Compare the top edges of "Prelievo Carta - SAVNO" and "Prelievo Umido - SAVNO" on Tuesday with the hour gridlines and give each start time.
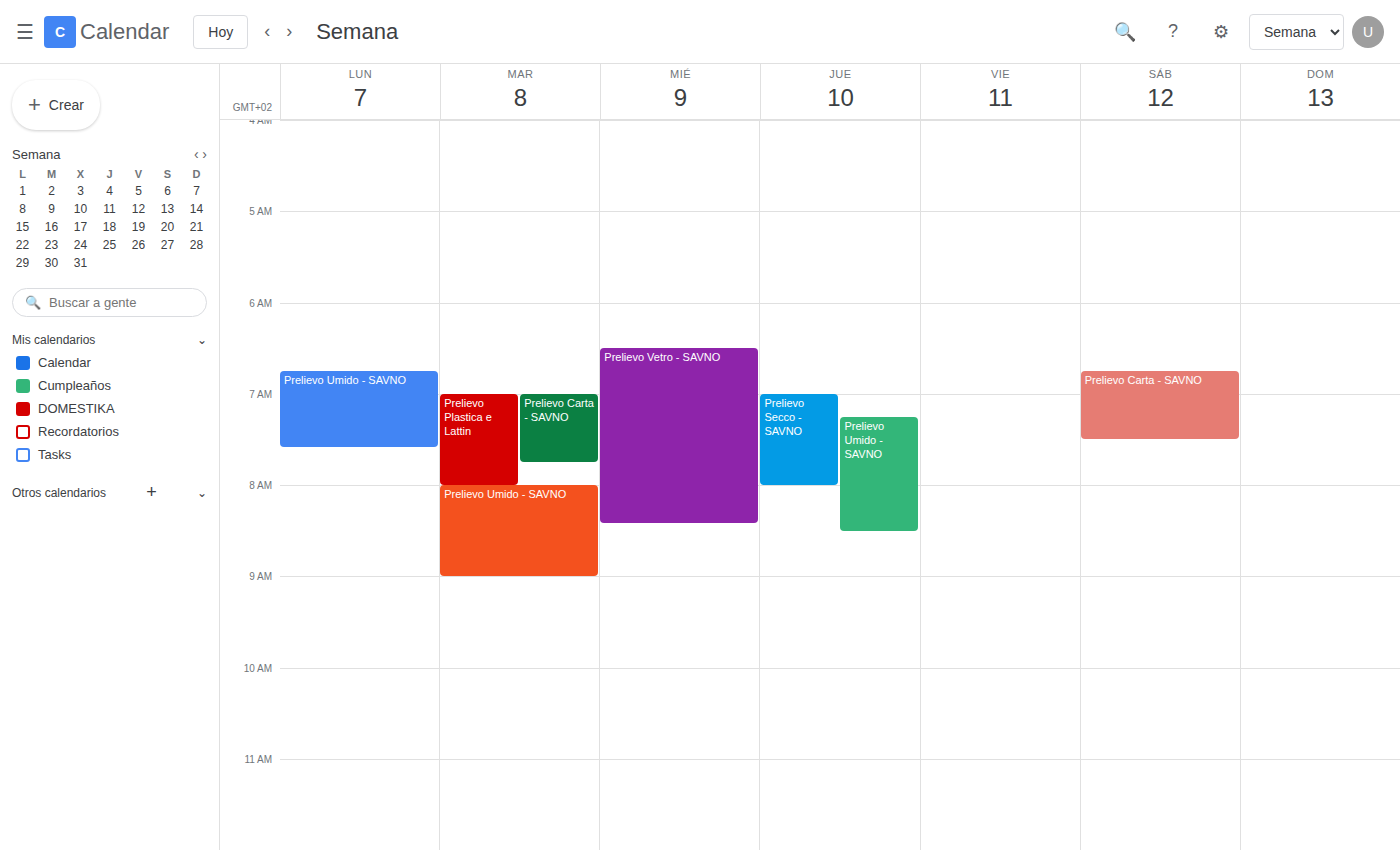
"Prelievo Carta - SAVNO": 7:00 AM, exactly on the 7 AM line. "Prelievo Umido - SAVNO": 8:00 AM, exactly on the 8 AM line.